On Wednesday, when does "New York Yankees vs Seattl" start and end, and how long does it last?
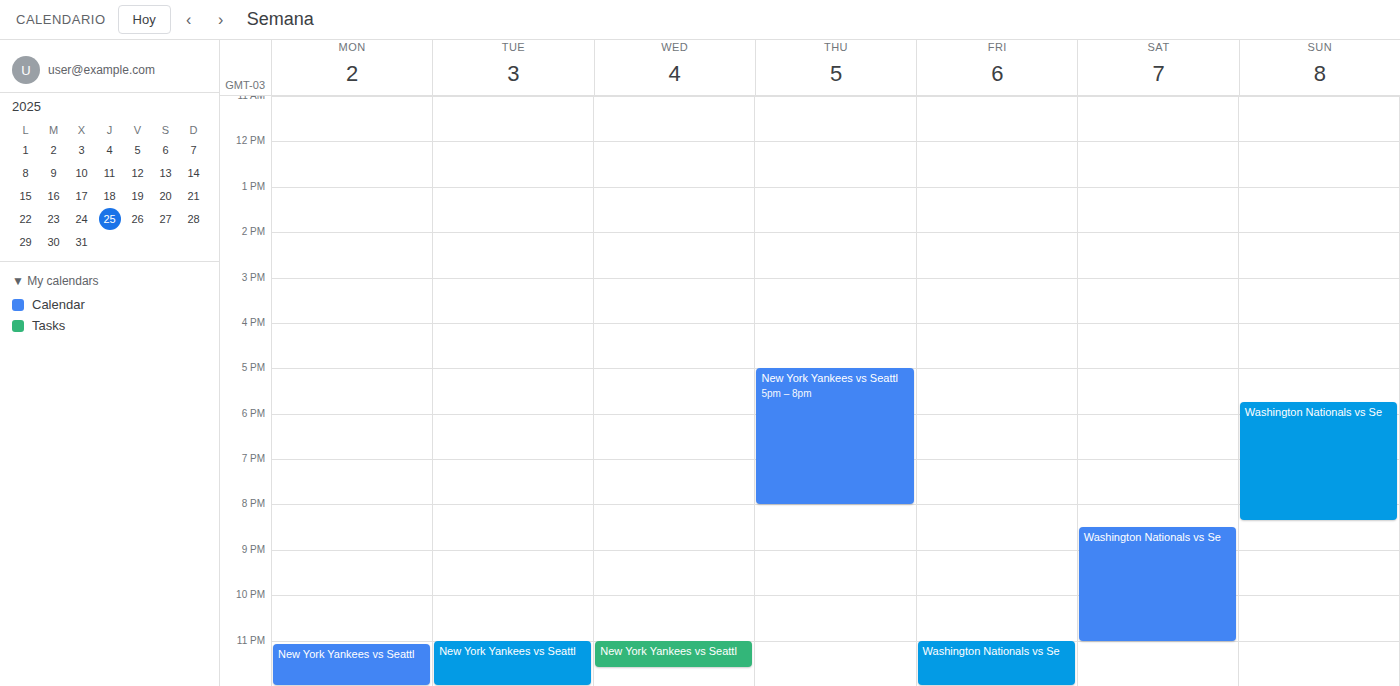
11:00 PM to 11:35 PM, 35 minutes